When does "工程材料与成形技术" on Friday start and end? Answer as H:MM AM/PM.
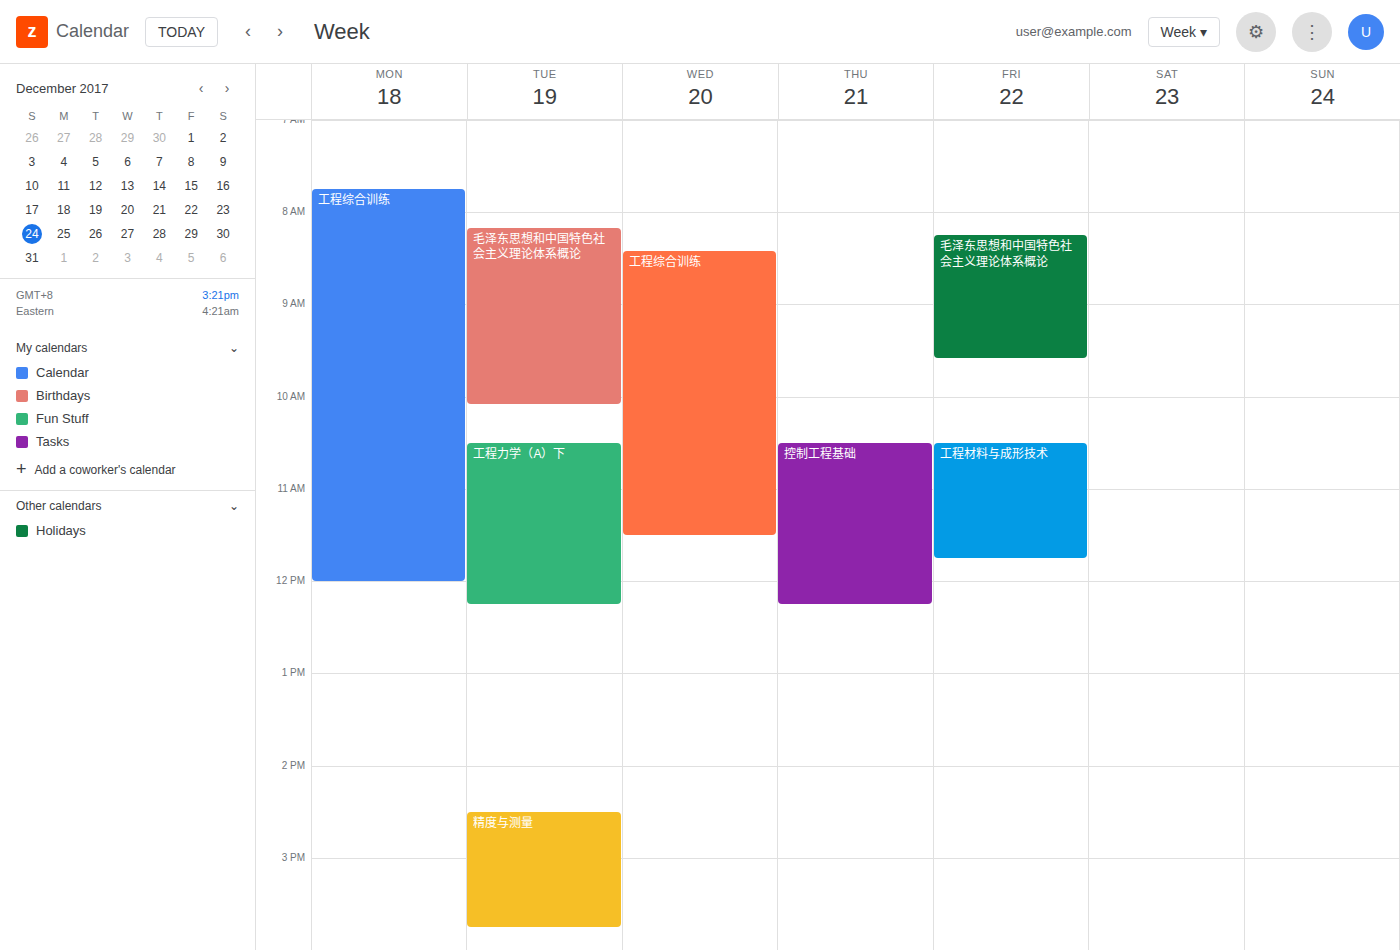
10:30 AM to 11:45 AM